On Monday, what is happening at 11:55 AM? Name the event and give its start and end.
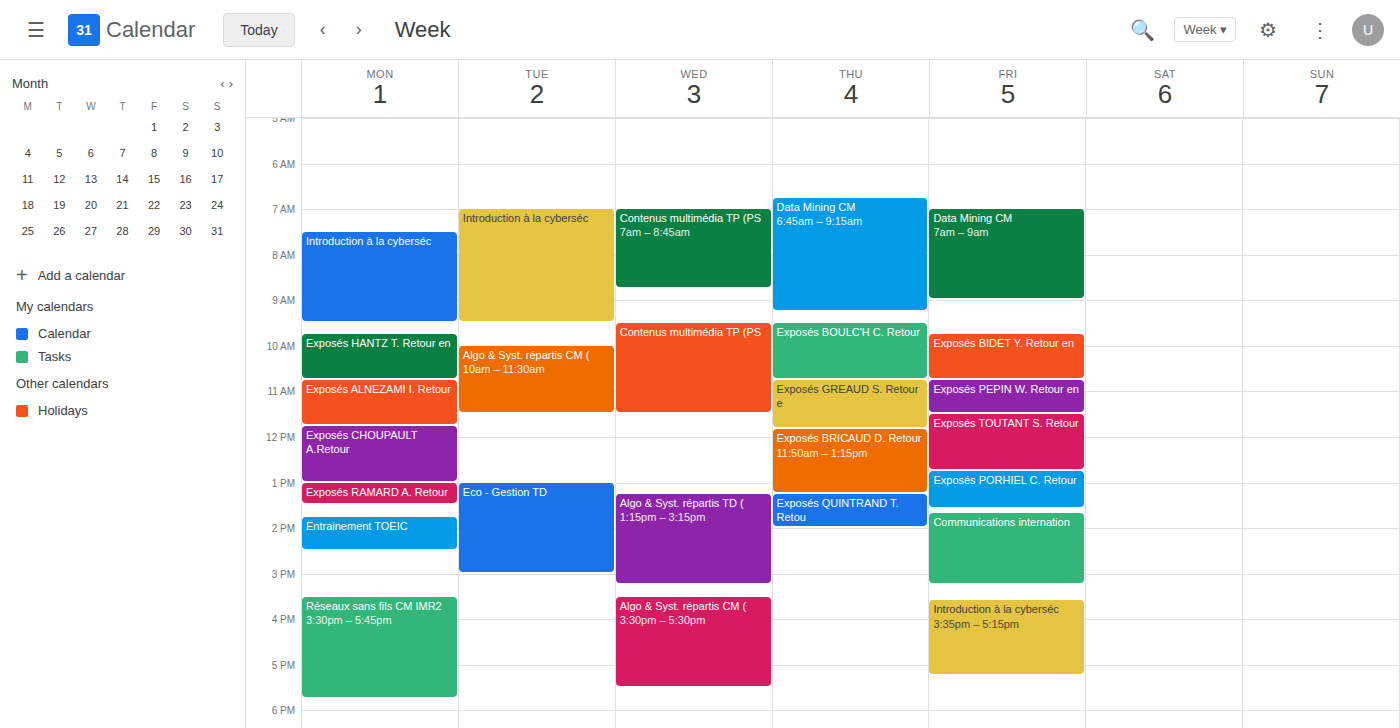
"Exposés CHOUPAULT A.Retour", 11:45 AM to 1:00 PM